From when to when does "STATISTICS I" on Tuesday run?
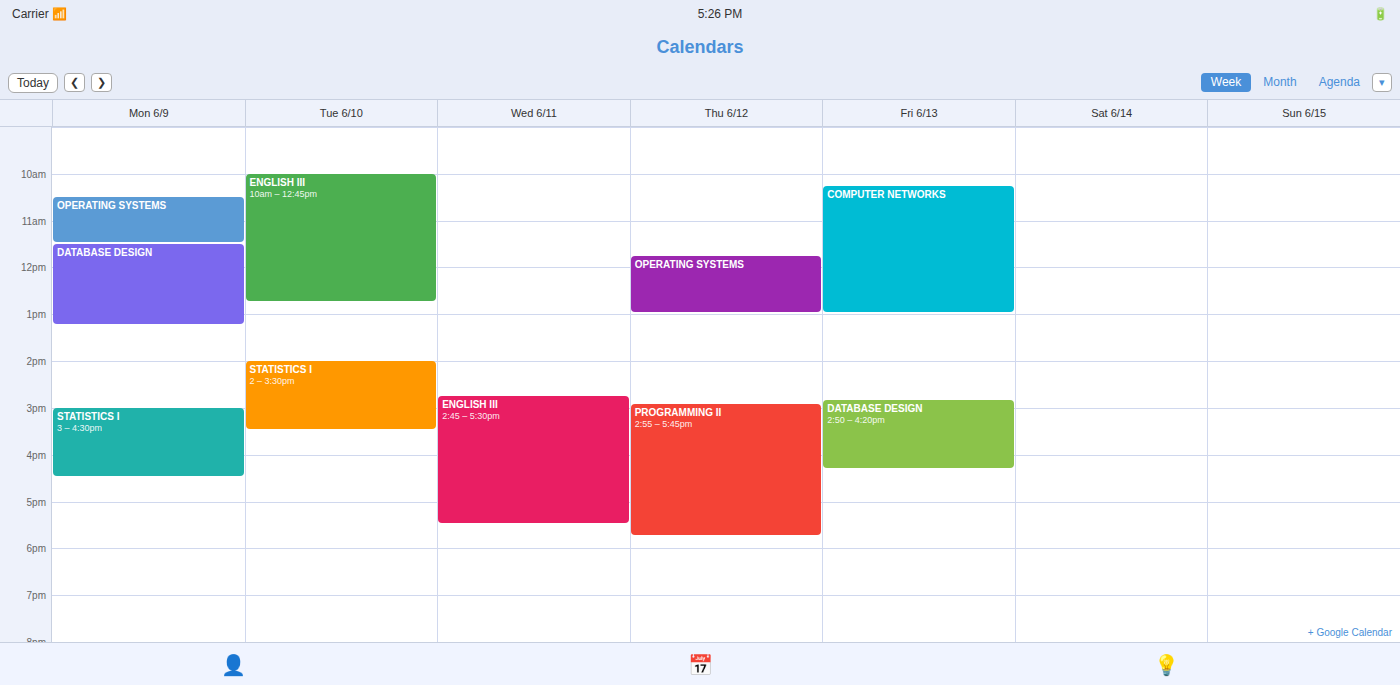
2:00 PM to 3:30 PM